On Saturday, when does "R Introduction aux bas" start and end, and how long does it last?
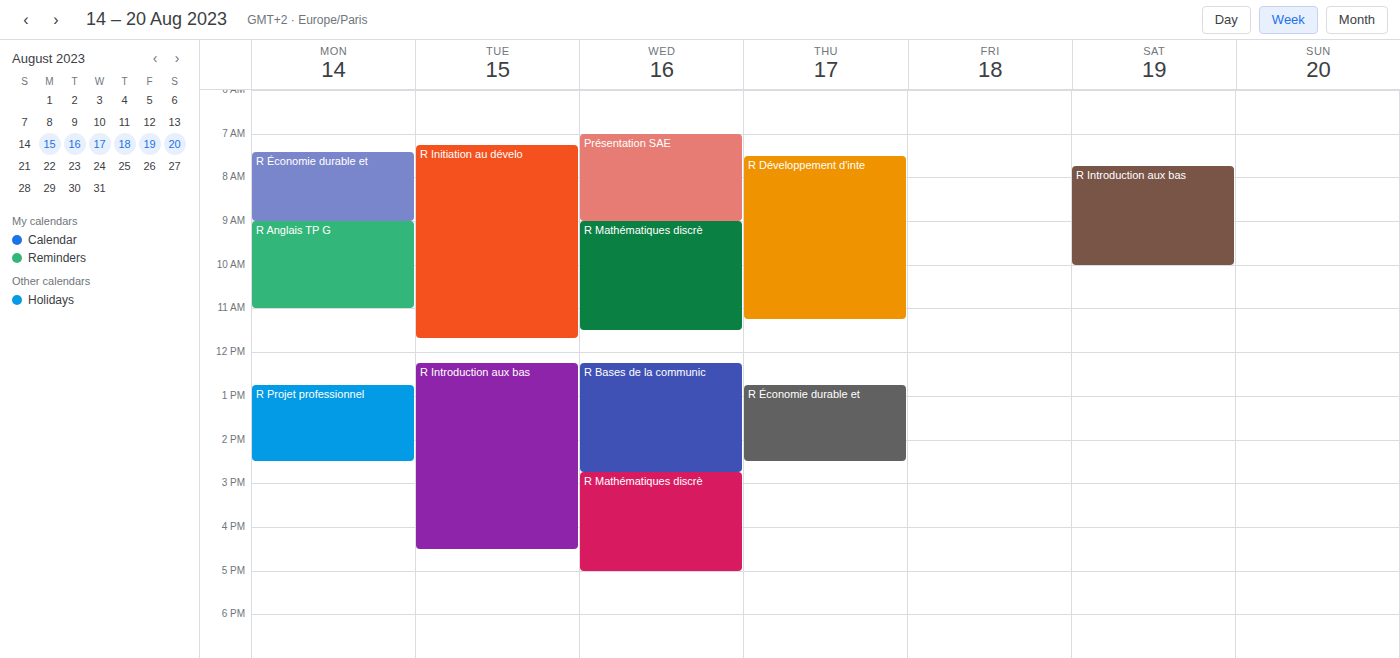
7:45 AM to 10:00 AM, 2 hours 15 minutes